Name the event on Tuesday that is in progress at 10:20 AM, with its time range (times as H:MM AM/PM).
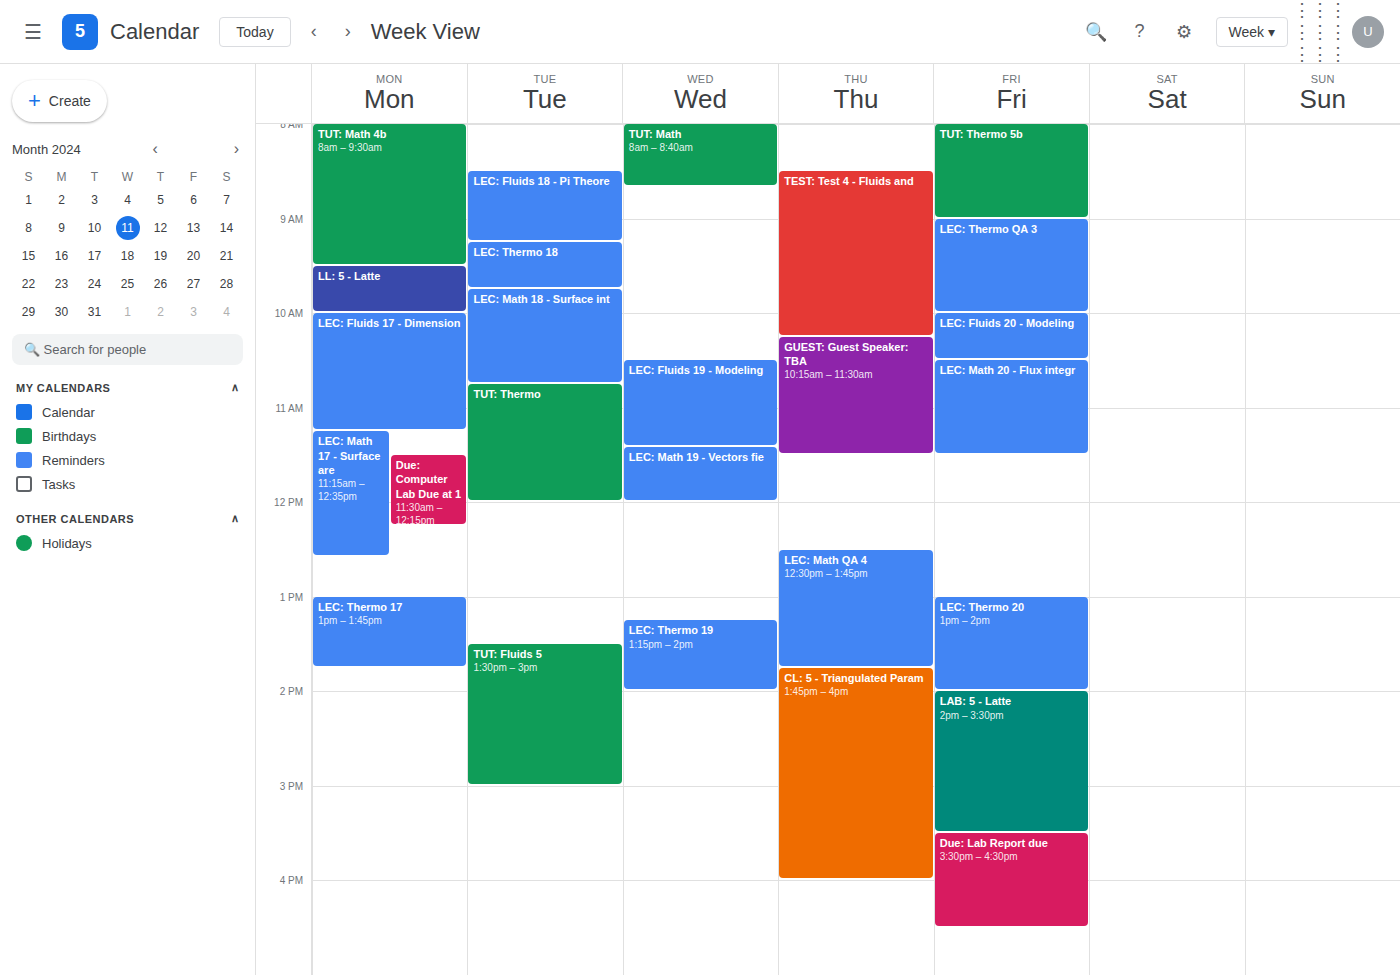
"LEC: Math 18 - Surface int", 9:45 AM to 10:45 AM